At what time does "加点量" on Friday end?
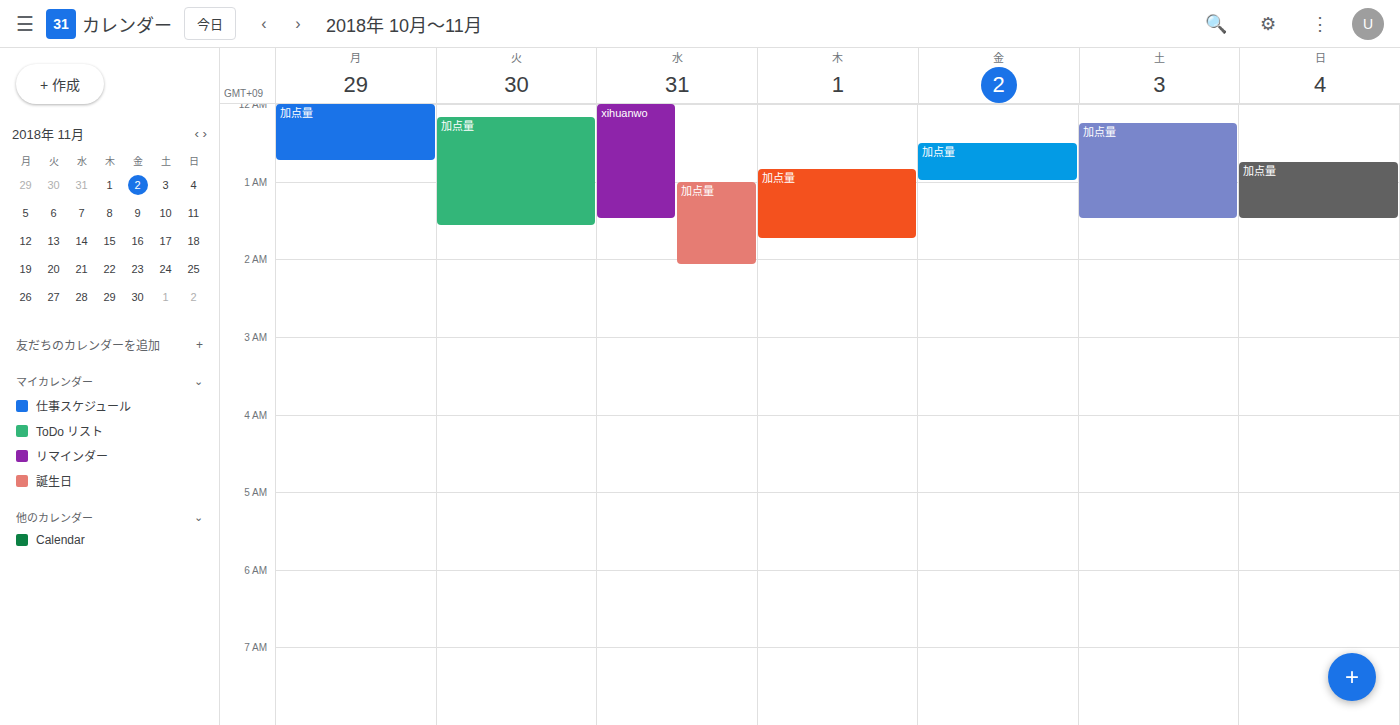
1:00 AM